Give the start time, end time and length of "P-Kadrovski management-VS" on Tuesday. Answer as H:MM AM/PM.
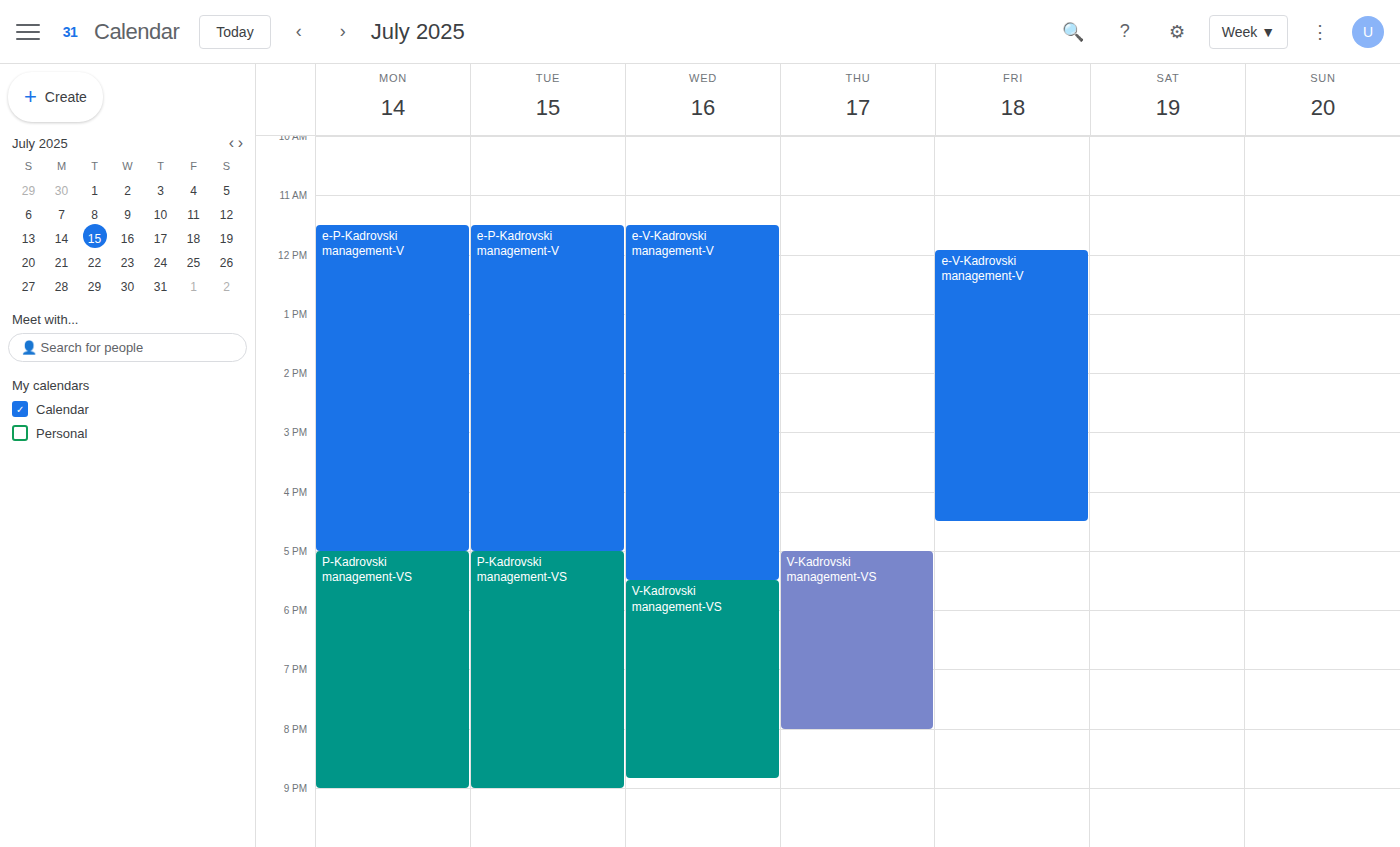
5:00 PM to 9:00 PM, 4 hours